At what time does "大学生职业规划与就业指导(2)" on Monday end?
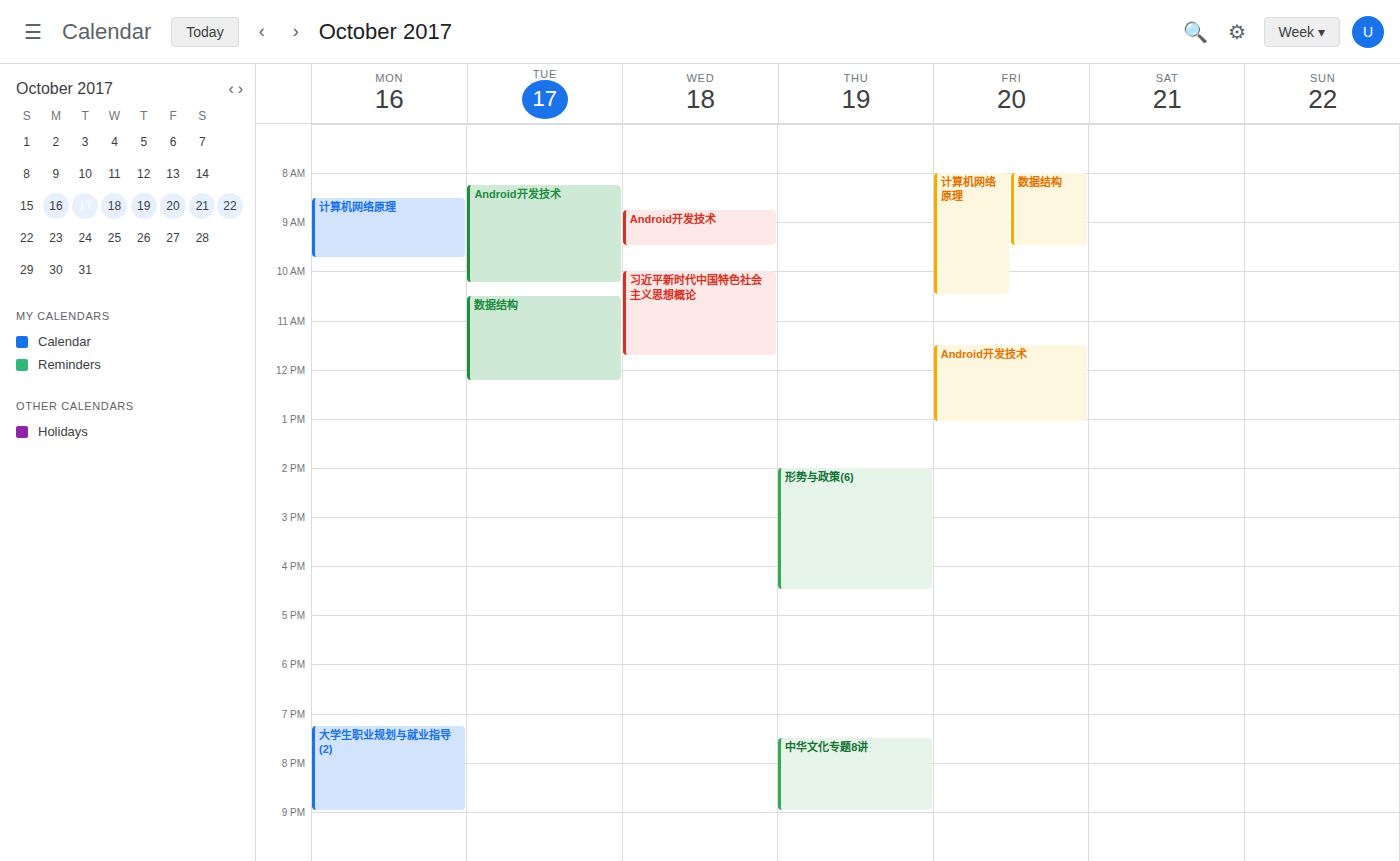
9:00 PM